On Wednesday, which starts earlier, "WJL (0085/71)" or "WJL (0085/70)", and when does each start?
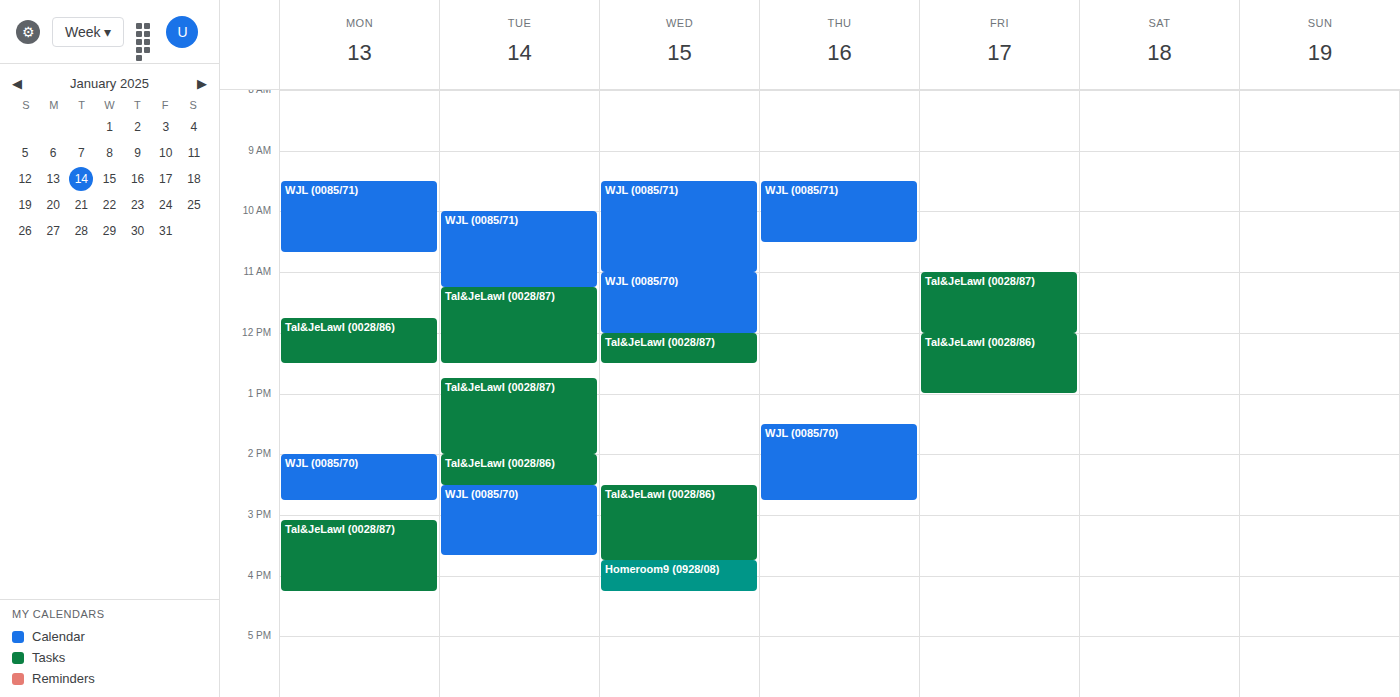
"WJL (0085/71)" 9:30 AM; "WJL (0085/70)" 11:00 AM.